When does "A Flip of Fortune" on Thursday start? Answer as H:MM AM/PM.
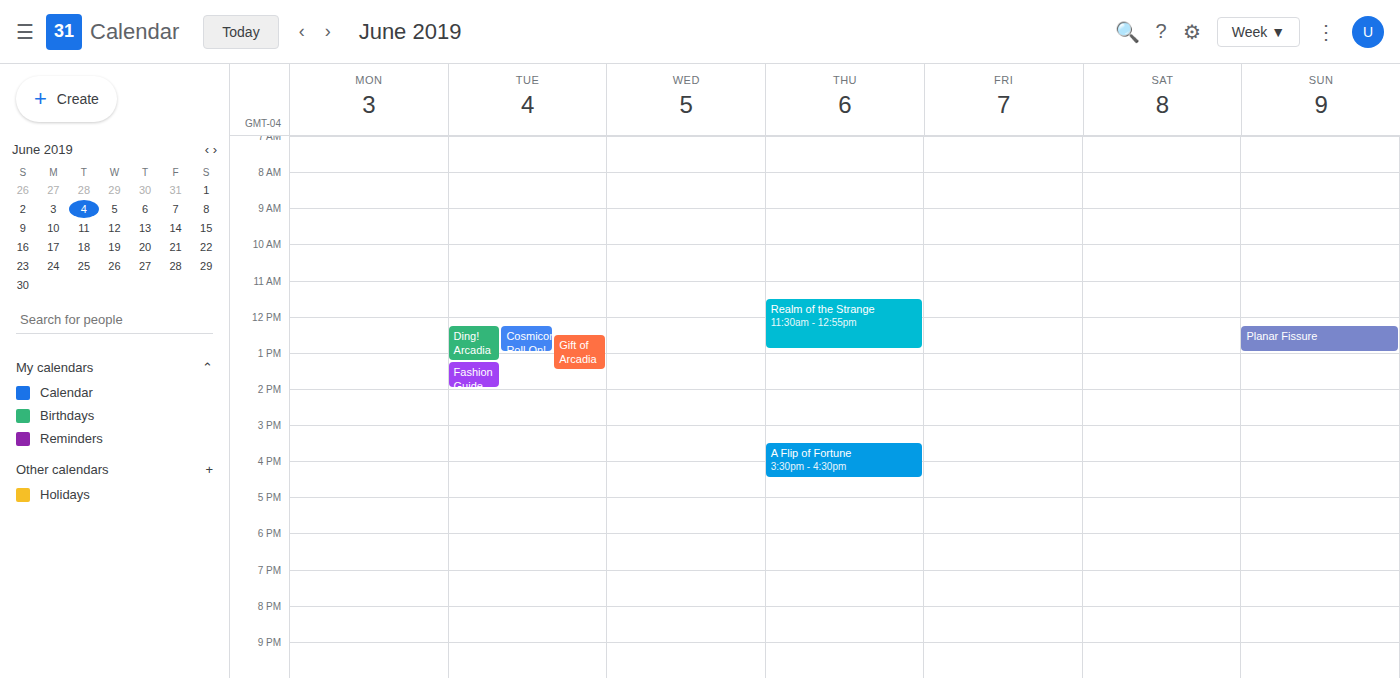
3:30 PM